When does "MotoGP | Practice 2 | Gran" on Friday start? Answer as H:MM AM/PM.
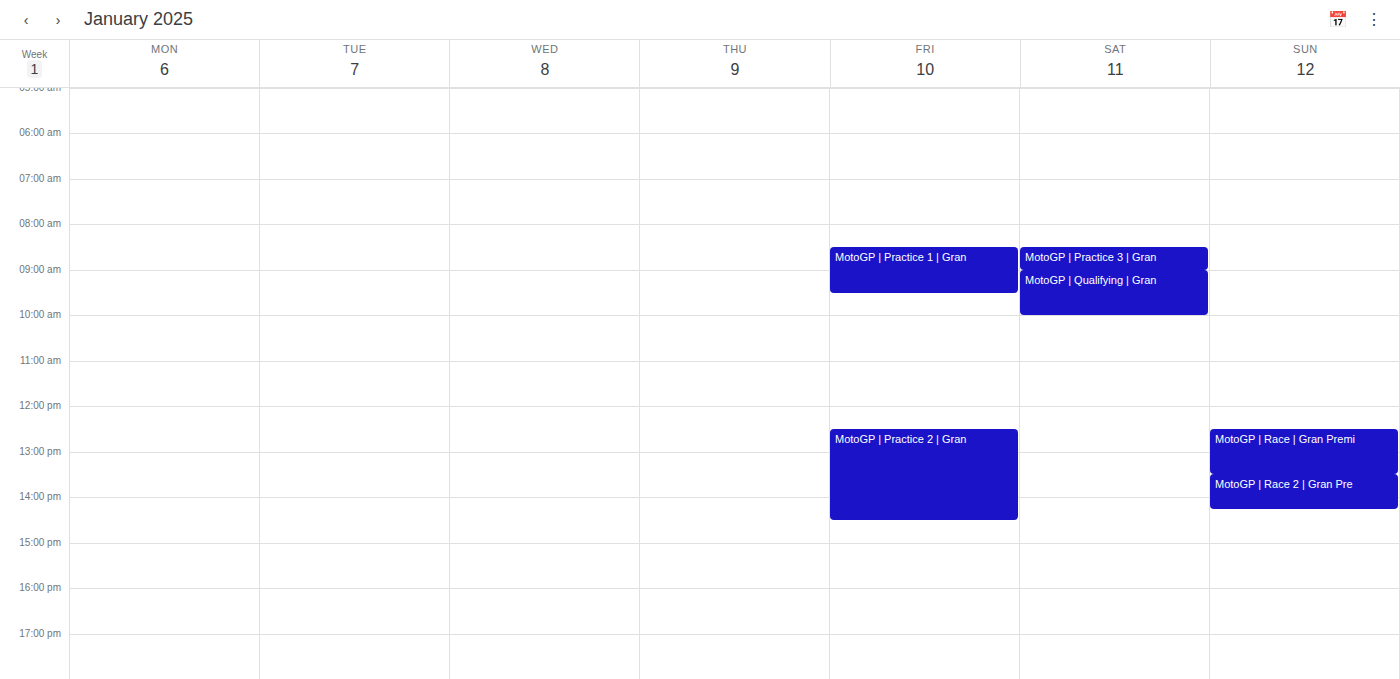
12:30 PM